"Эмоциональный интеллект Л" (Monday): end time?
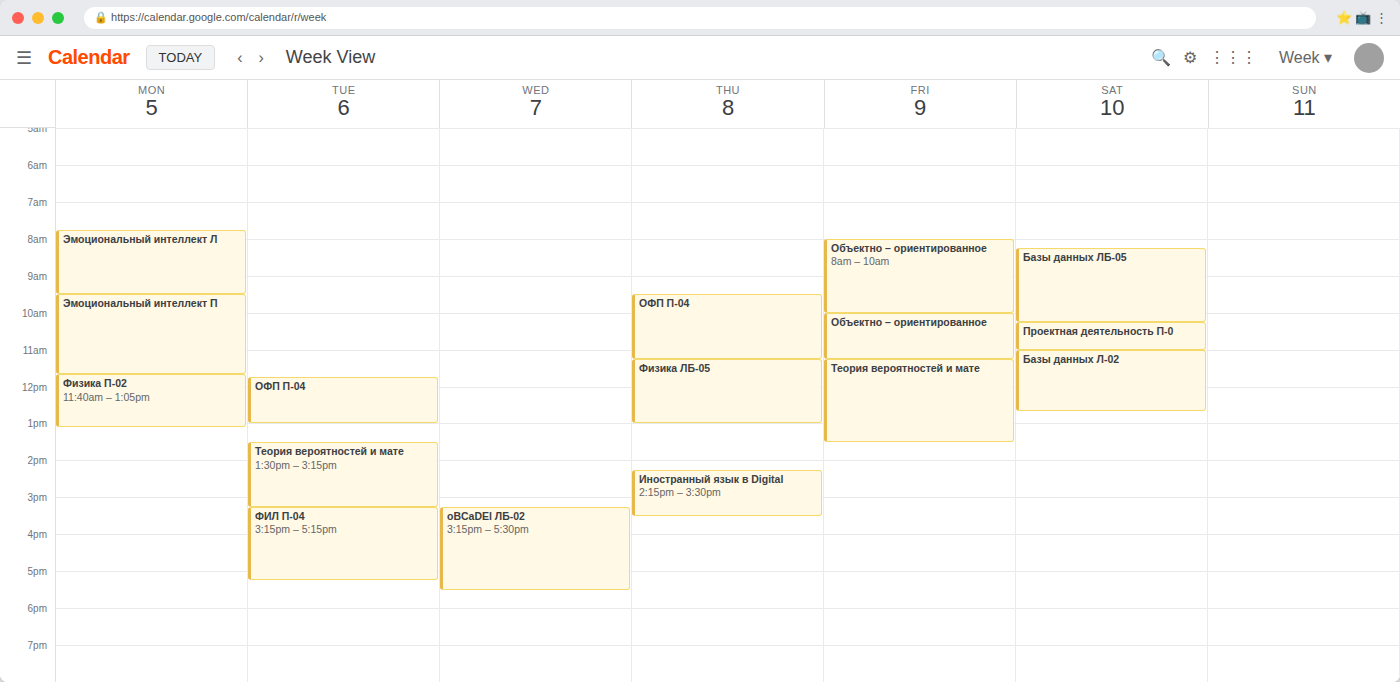
9:30 AM